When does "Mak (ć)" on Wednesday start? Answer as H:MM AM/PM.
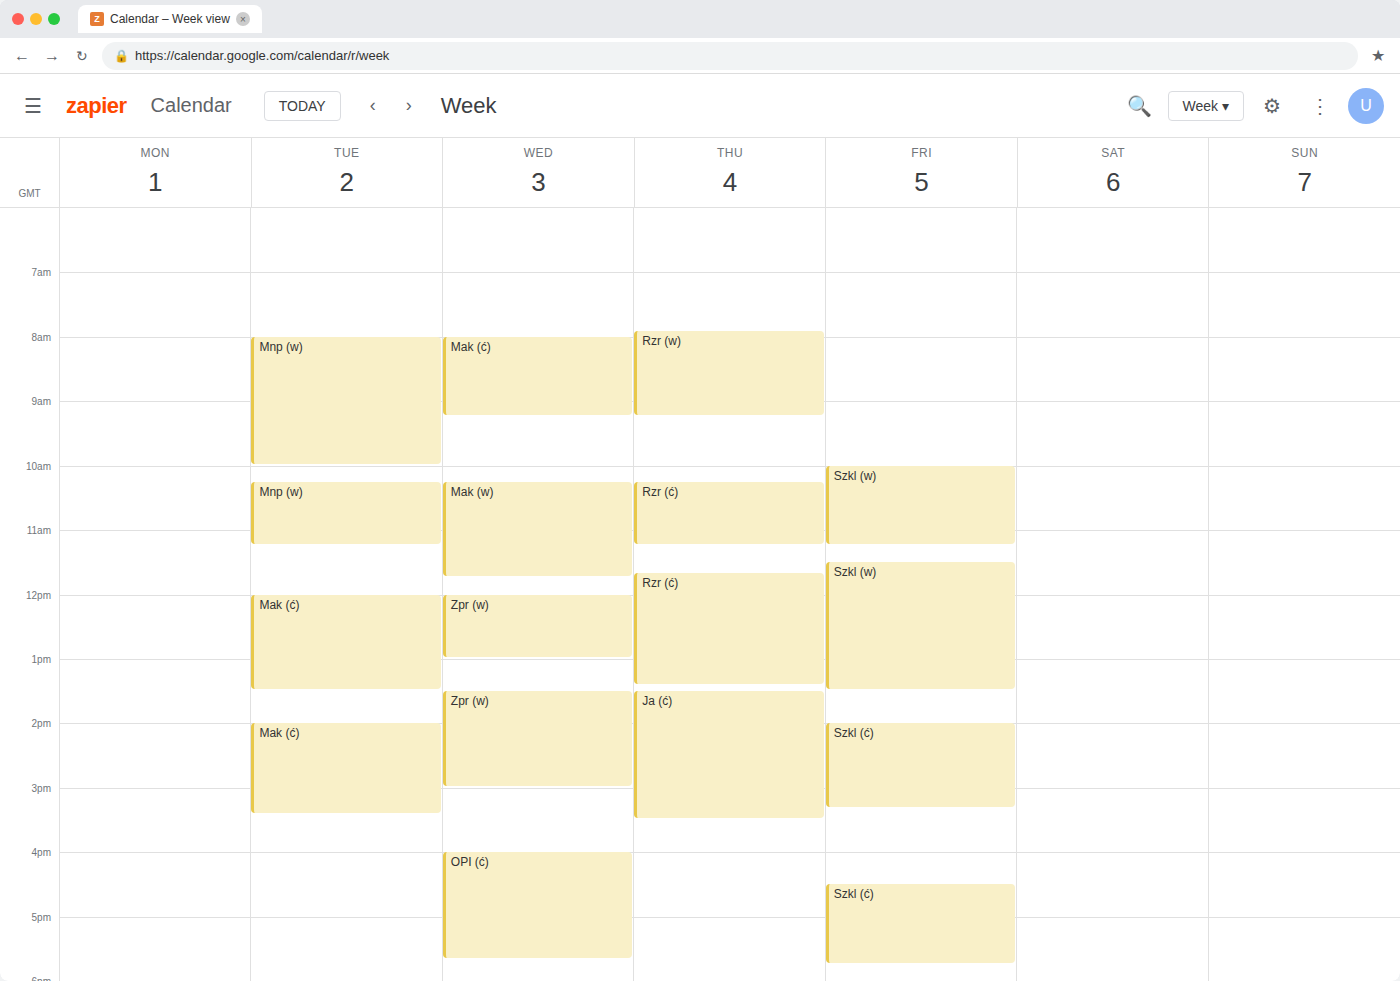
8:00 AM